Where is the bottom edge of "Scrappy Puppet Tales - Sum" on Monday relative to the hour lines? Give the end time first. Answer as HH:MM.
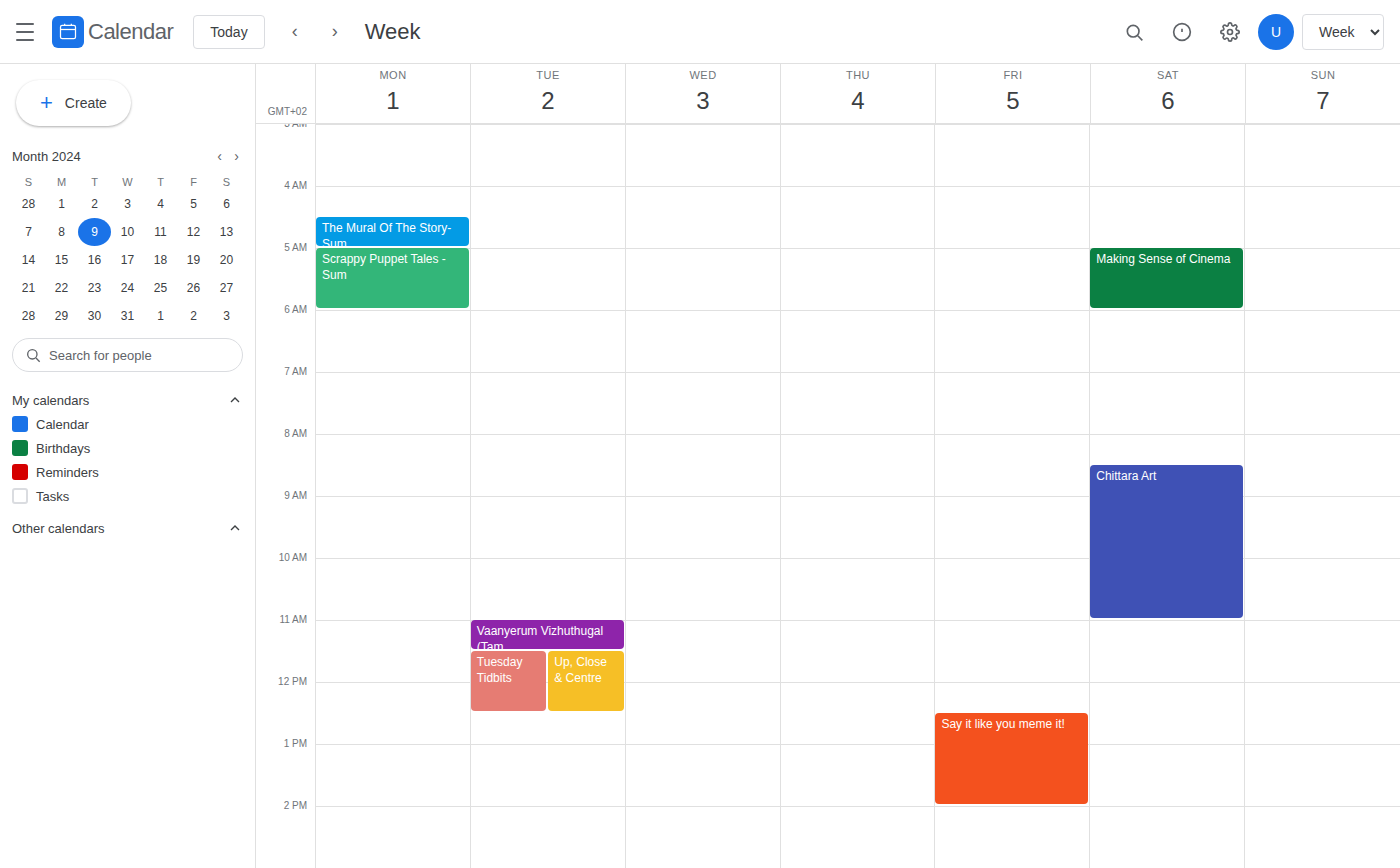
06:00 -- exactly on the 06:00 line.